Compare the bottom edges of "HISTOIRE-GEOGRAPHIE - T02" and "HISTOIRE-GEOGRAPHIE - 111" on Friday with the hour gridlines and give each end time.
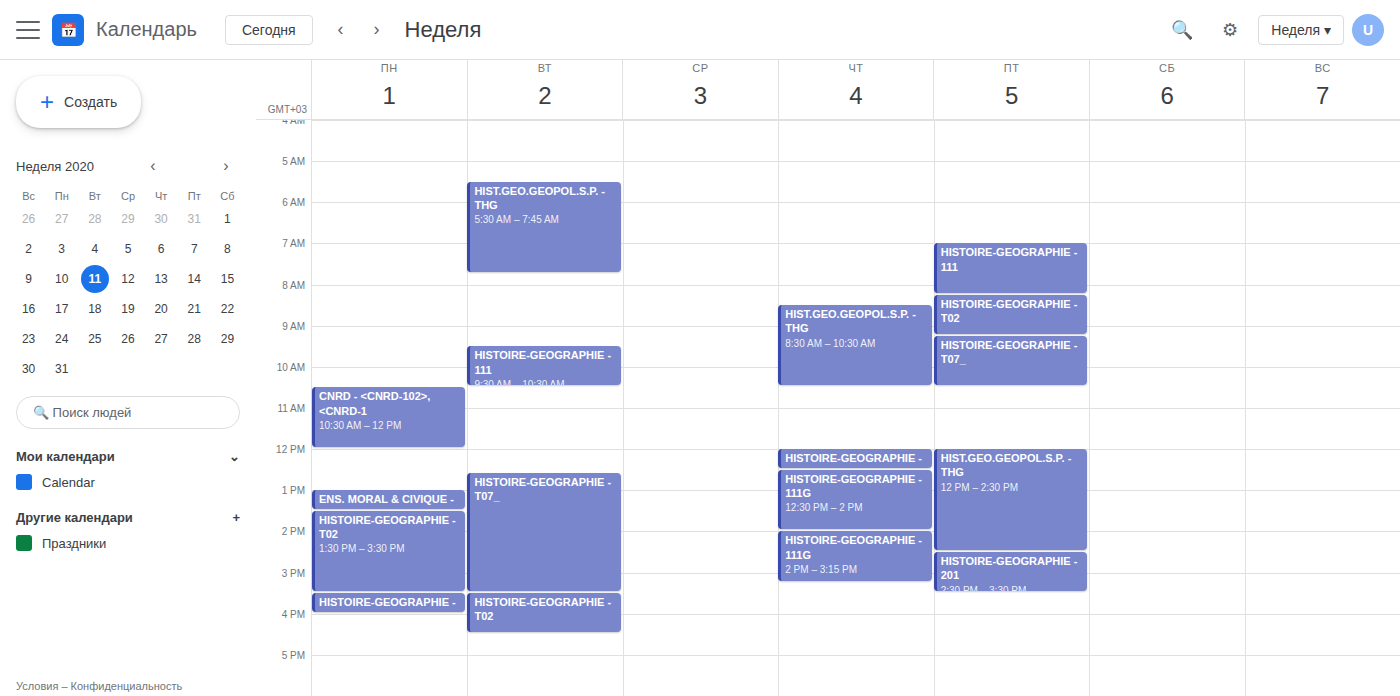
"HISTOIRE-GEOGRAPHIE - T02": 9:15 AM, neither: a quarter of the way from the 9 AM line to the 10 AM line. "HISTOIRE-GEOGRAPHIE - 111": 8:15 AM, neither: a quarter of the way from the 8 AM line to the 9 AM line.